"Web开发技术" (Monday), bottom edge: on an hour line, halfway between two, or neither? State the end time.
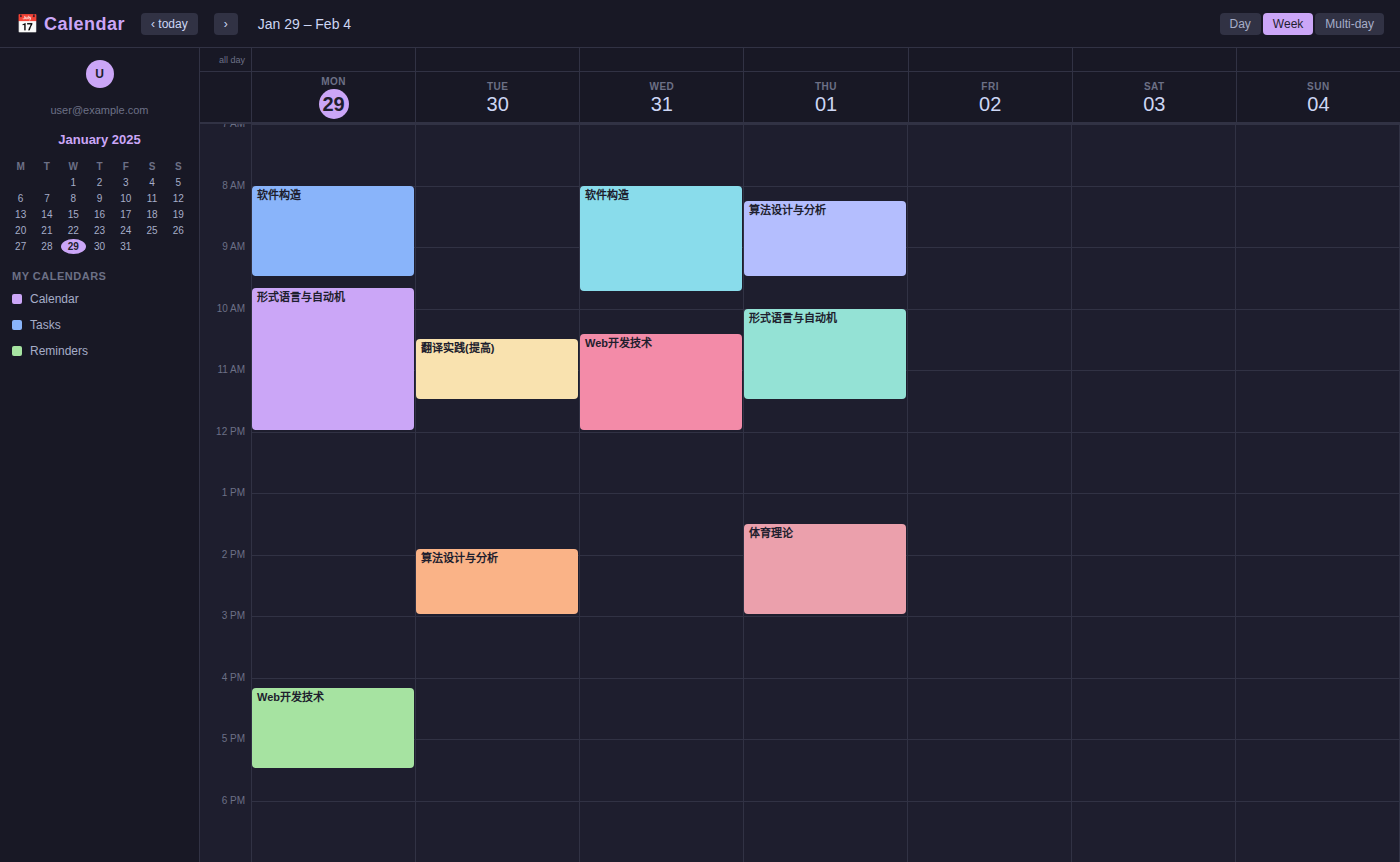
5:30 PM -- halfway between the 5 PM and 6 PM lines.